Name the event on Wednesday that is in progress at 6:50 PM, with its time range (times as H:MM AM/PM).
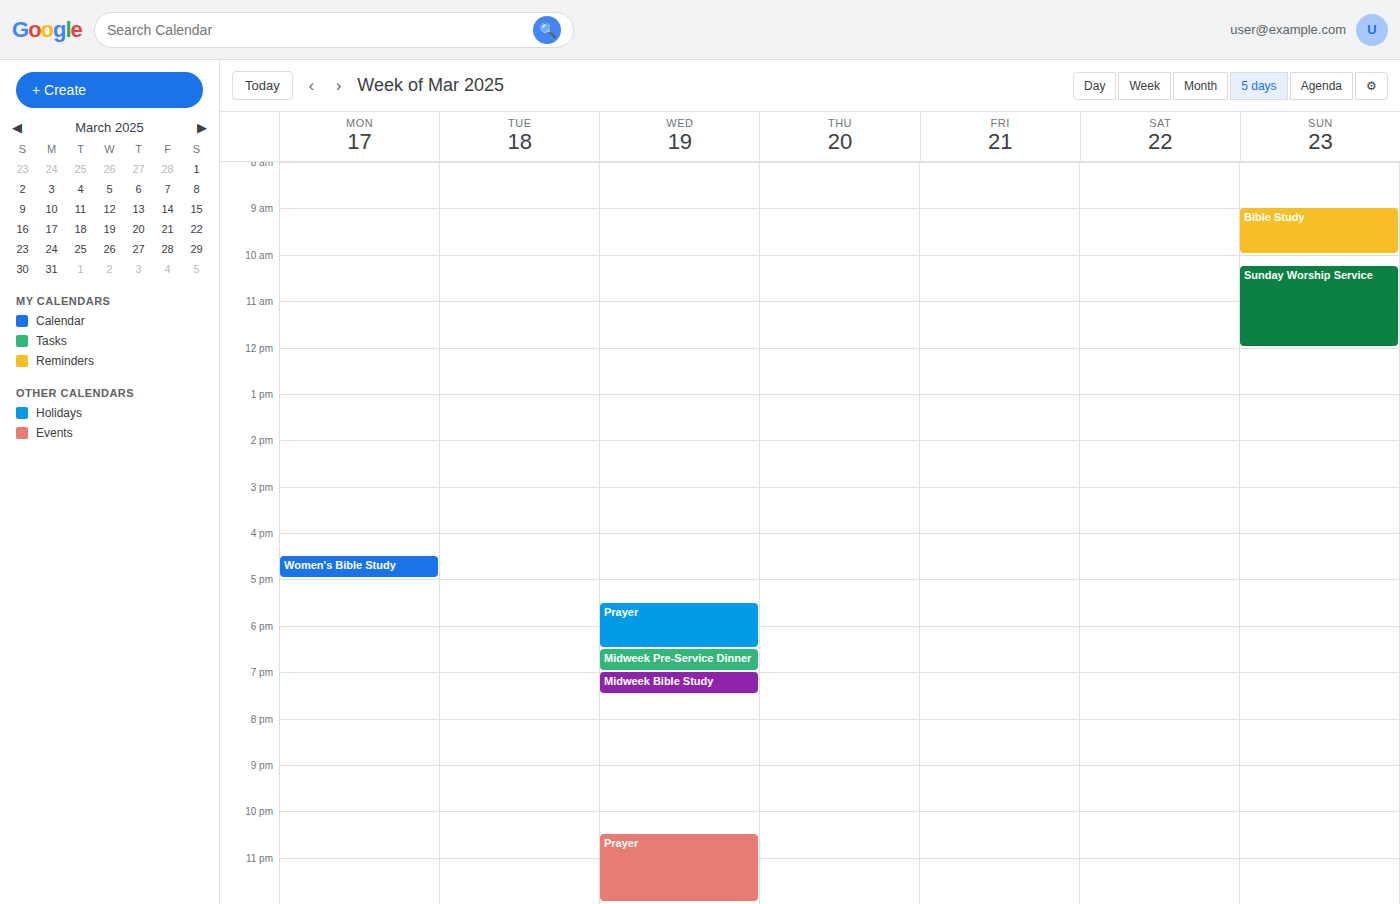
"Midweek Pre-Service Dinner", 6:30 PM to 7:00 PM